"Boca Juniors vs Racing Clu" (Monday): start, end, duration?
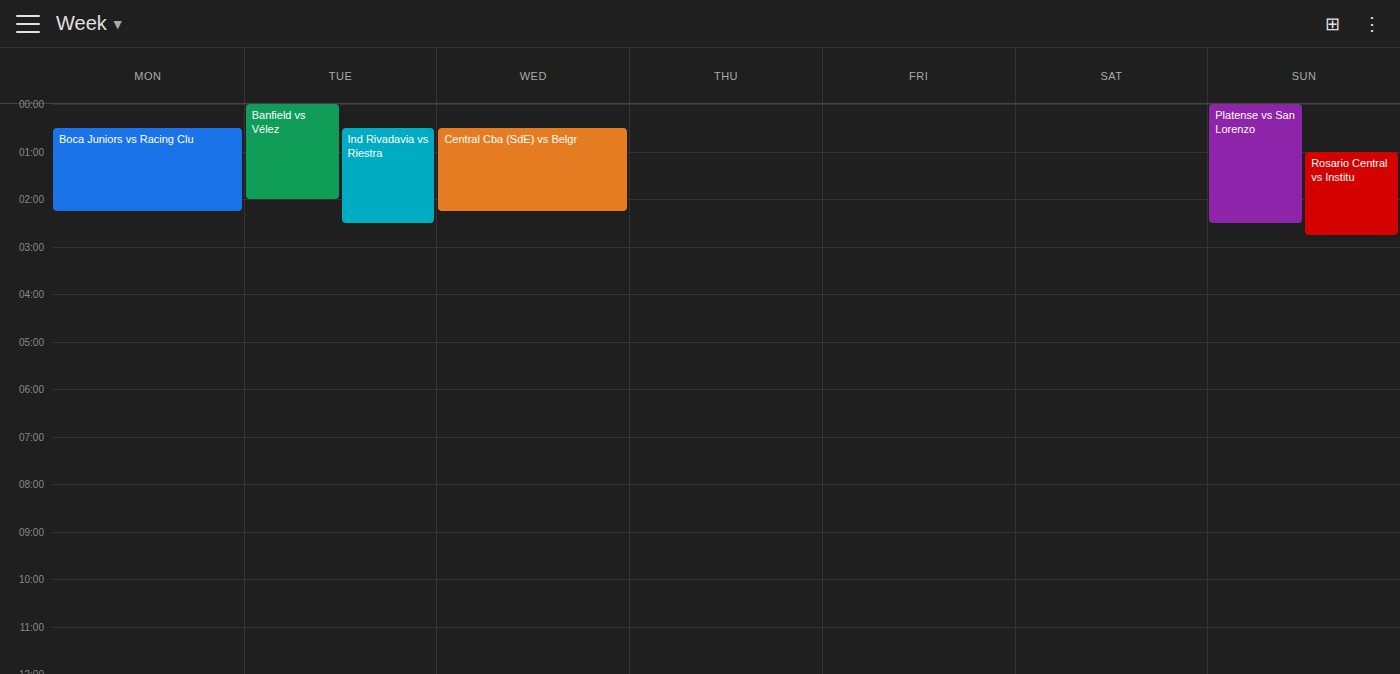
00:30 to 02:15, 1 hour 45 minutes